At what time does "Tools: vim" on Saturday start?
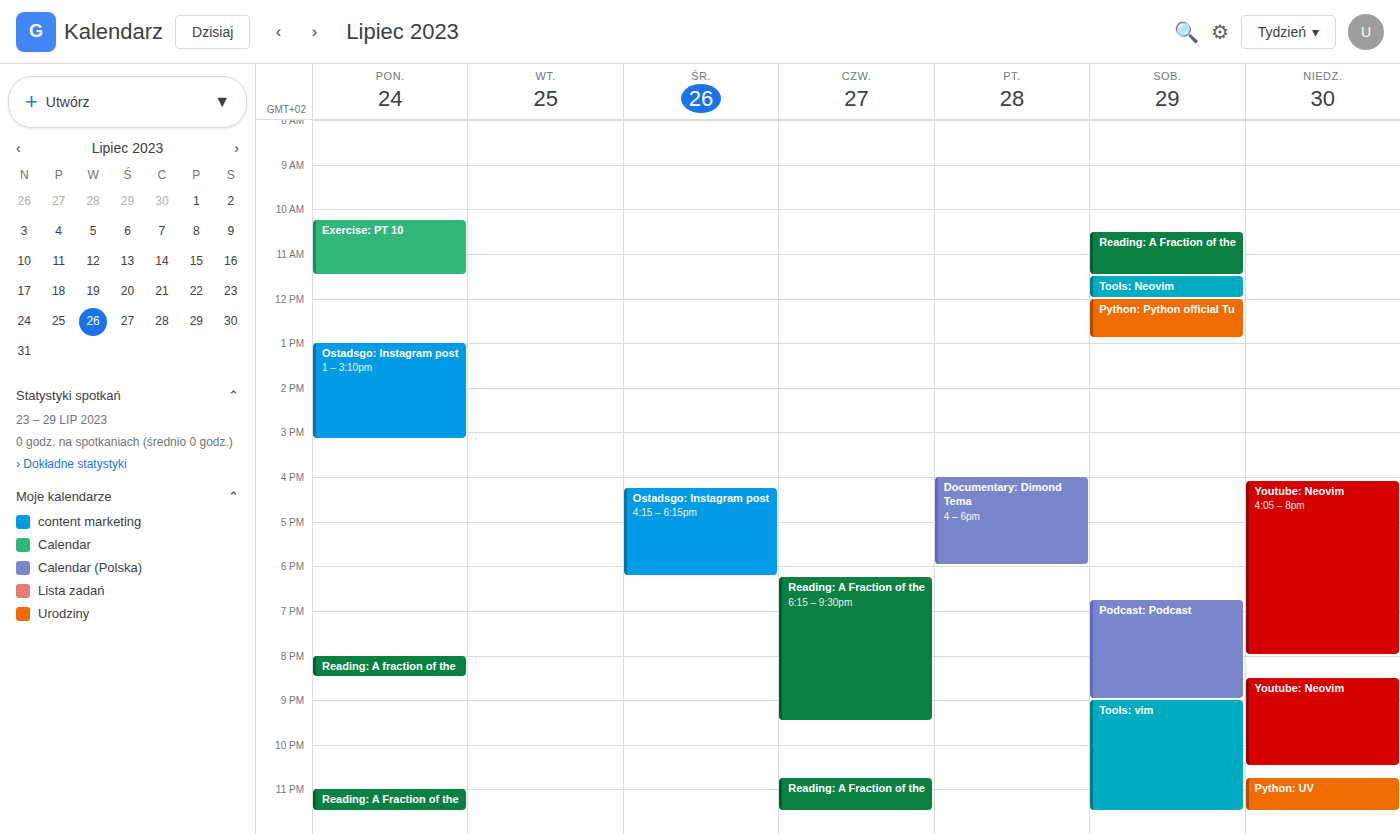
9:00 PM